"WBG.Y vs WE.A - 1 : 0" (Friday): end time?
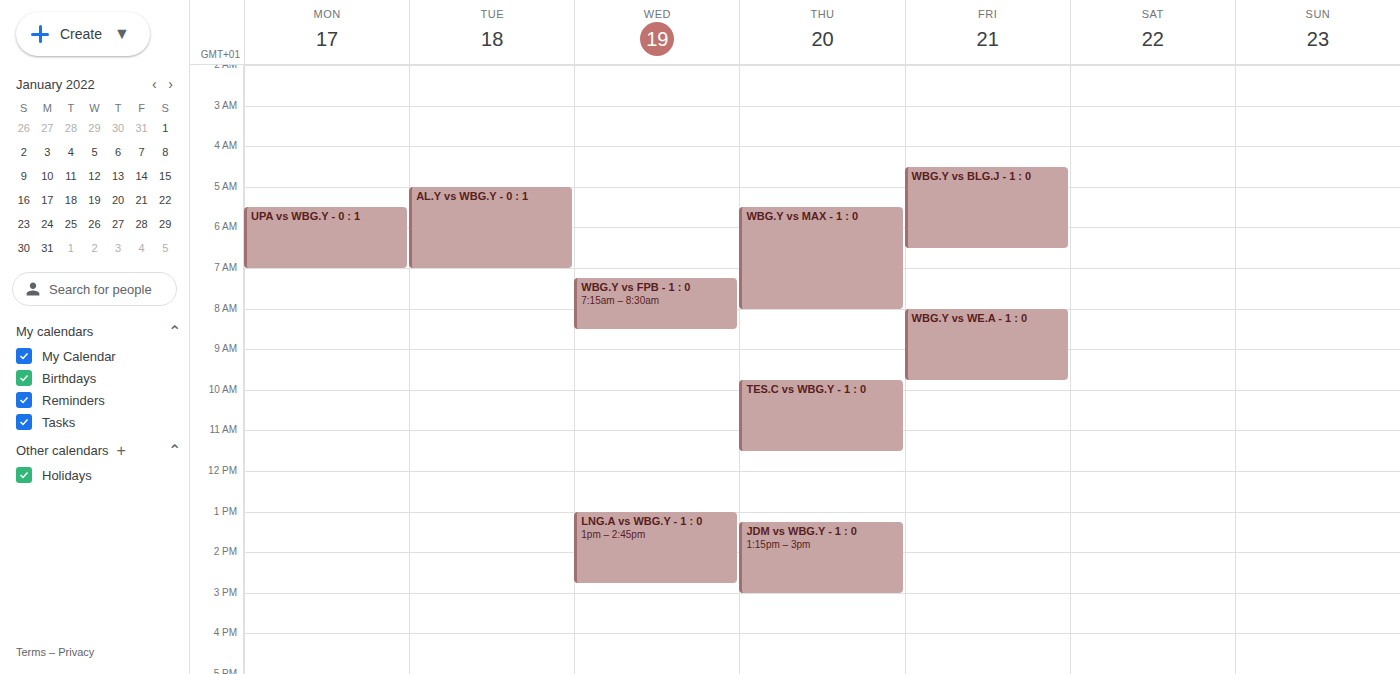
9:45 AM